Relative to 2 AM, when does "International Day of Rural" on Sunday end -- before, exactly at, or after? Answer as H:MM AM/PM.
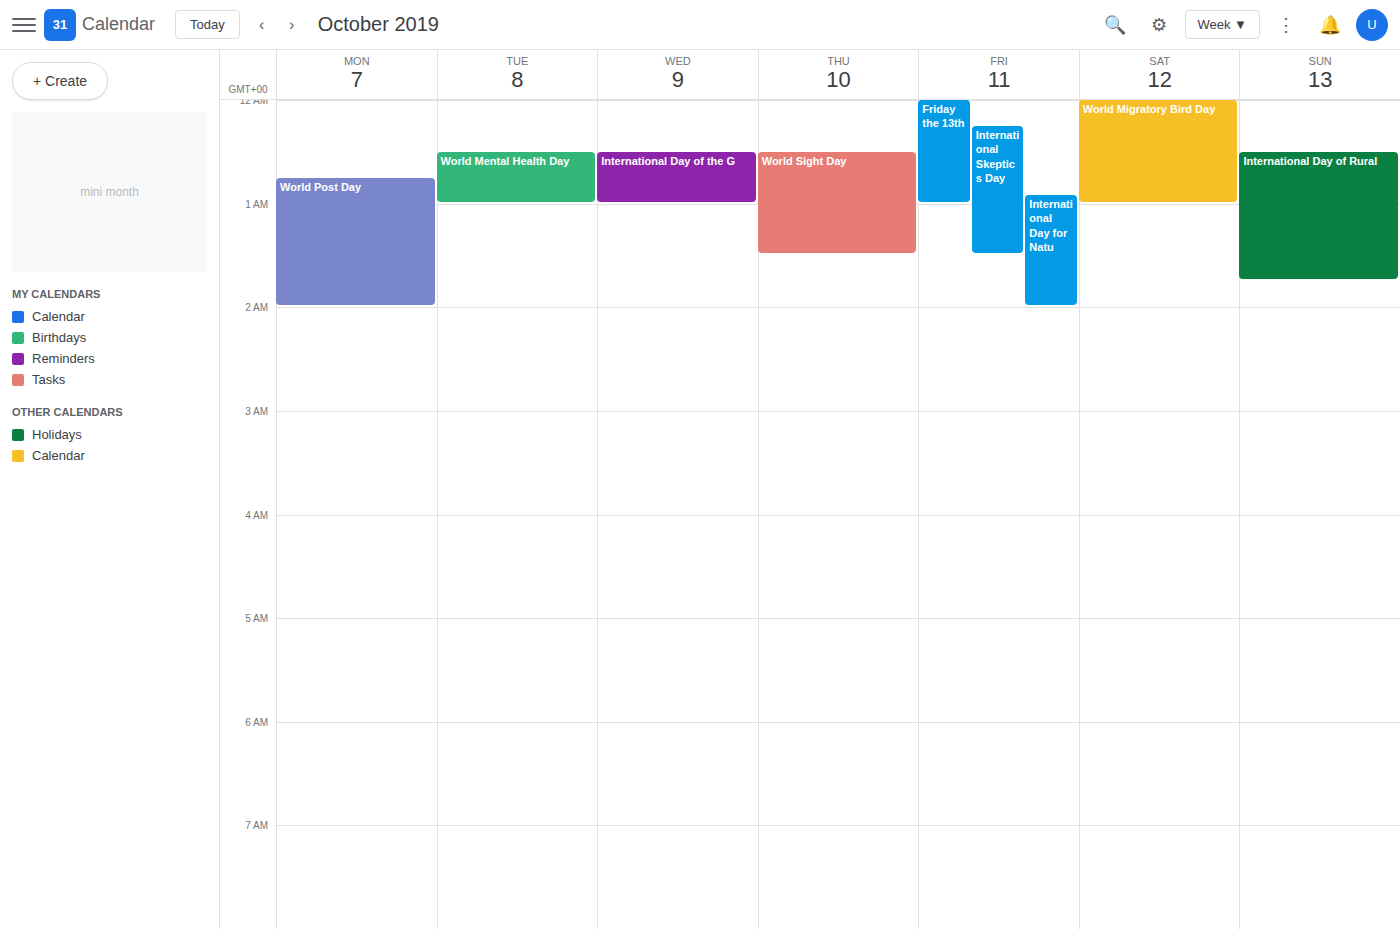
1:45 AM -- before 2 AM, 15 minutes above the 2 AM line.